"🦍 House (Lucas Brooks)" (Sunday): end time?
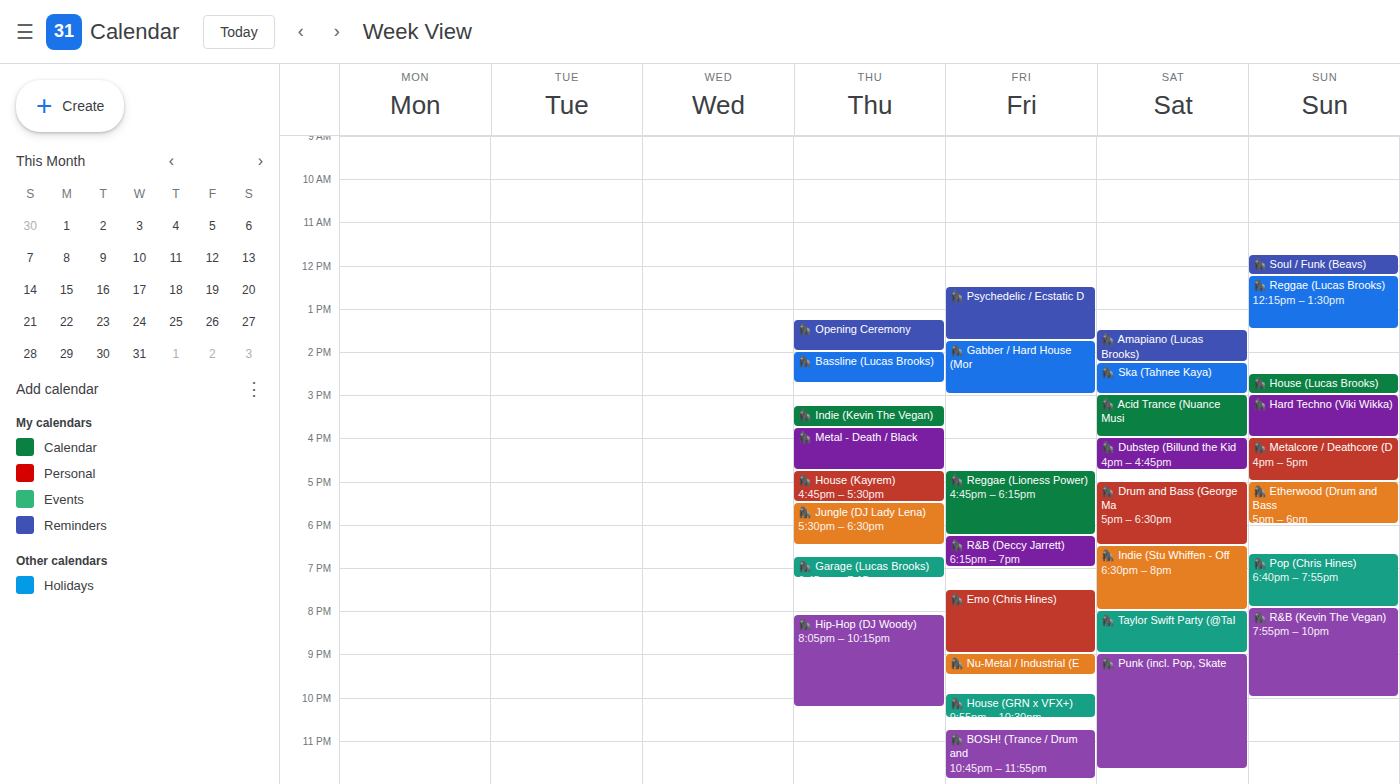
3:00 PM